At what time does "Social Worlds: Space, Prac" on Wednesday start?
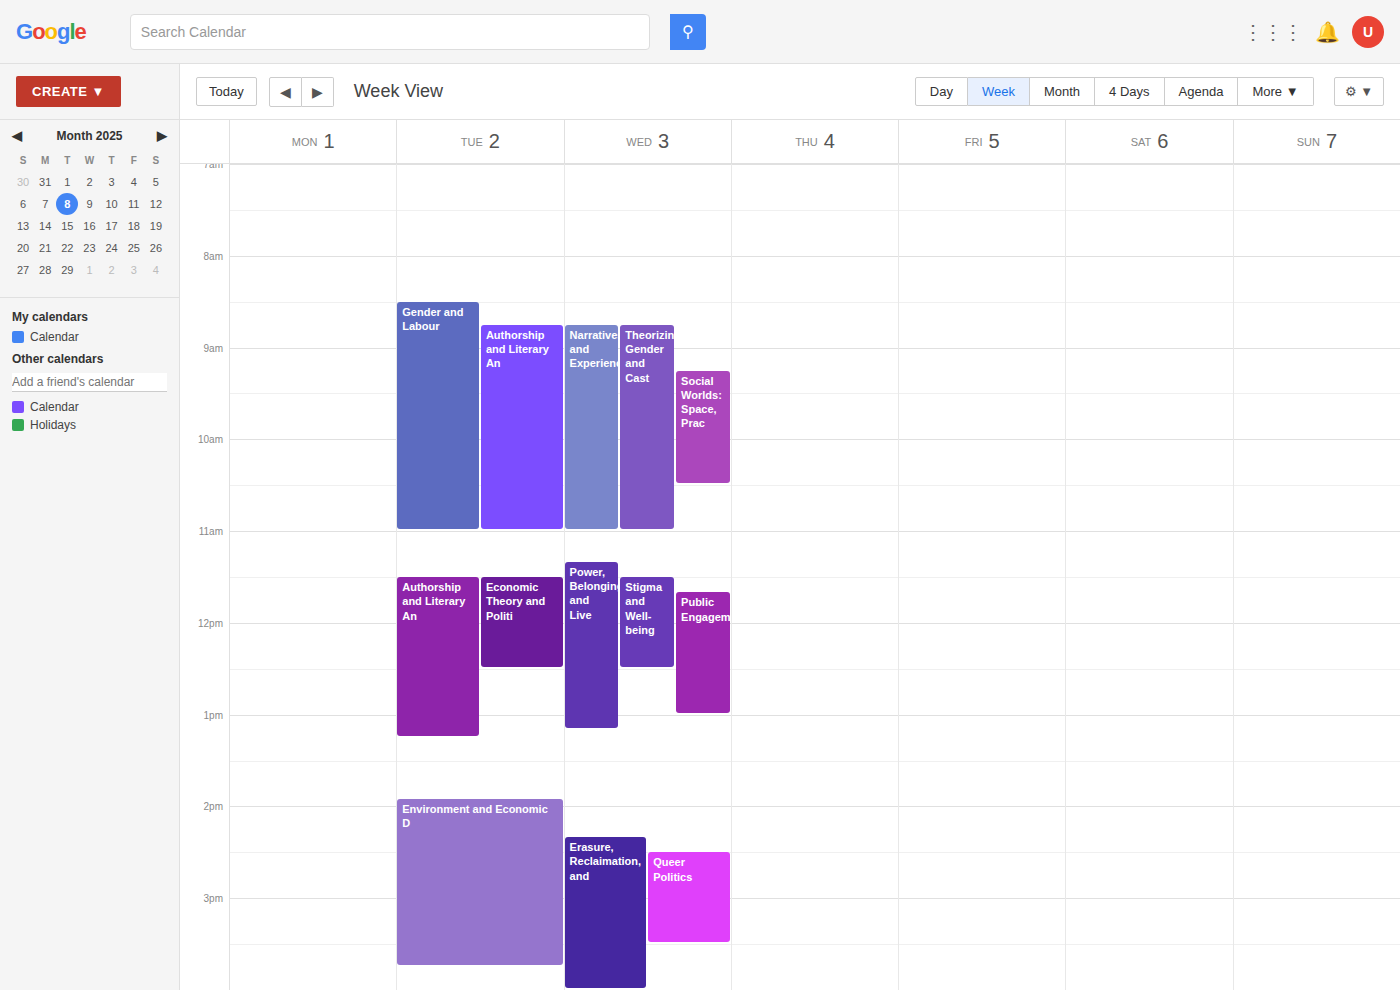
9:15 AM